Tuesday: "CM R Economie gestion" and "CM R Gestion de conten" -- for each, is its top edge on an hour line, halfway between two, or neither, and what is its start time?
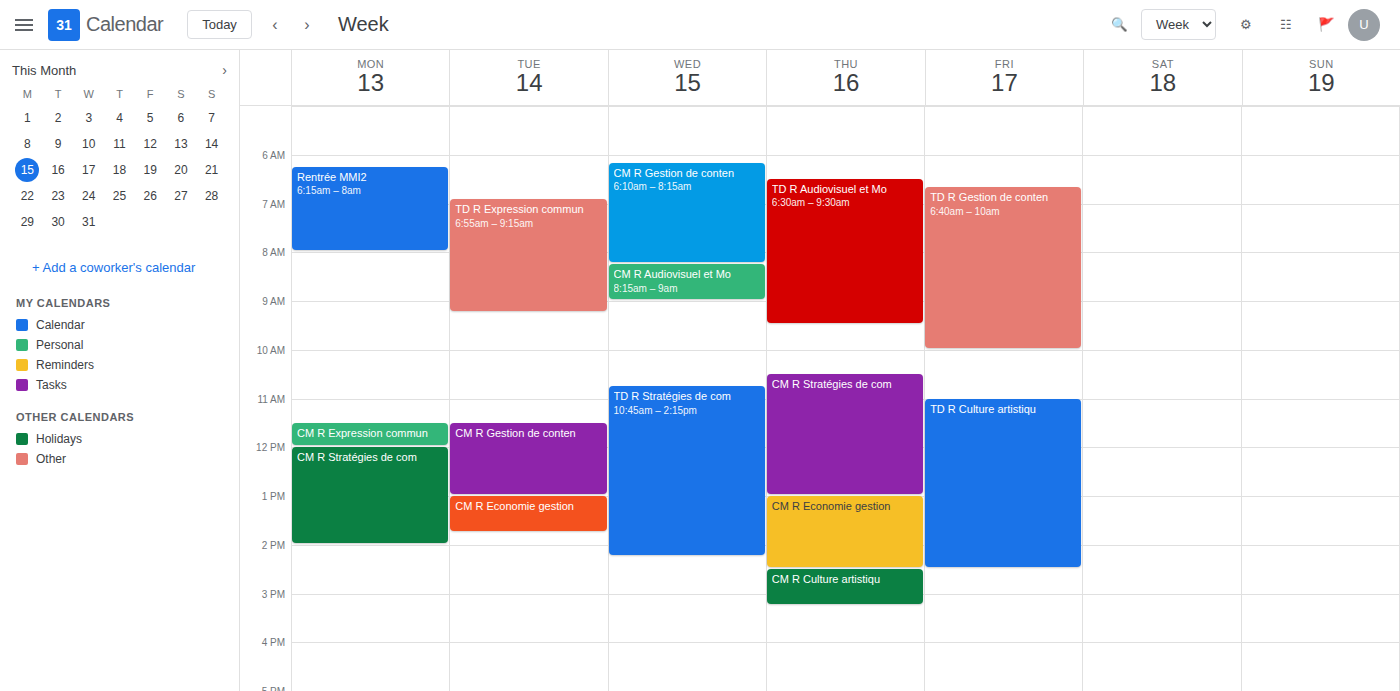
"CM R Economie gestion": 1:00 PM, exactly on the 1 PM line. "CM R Gestion de conten": 11:30 AM, halfway between the 11 AM and 12 PM lines.